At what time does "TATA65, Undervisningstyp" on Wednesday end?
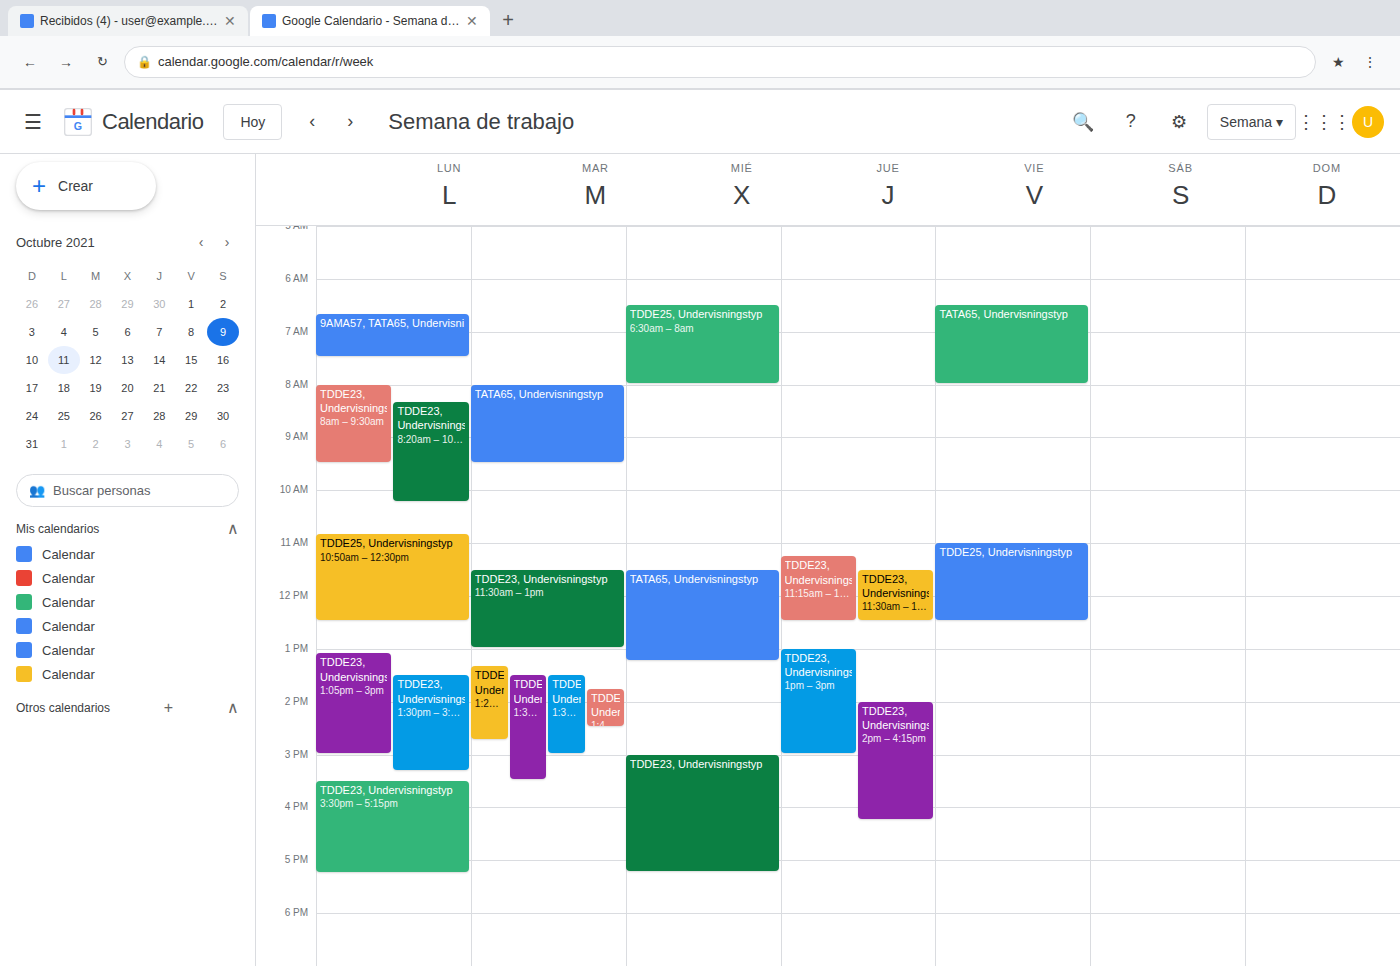
1:15 PM